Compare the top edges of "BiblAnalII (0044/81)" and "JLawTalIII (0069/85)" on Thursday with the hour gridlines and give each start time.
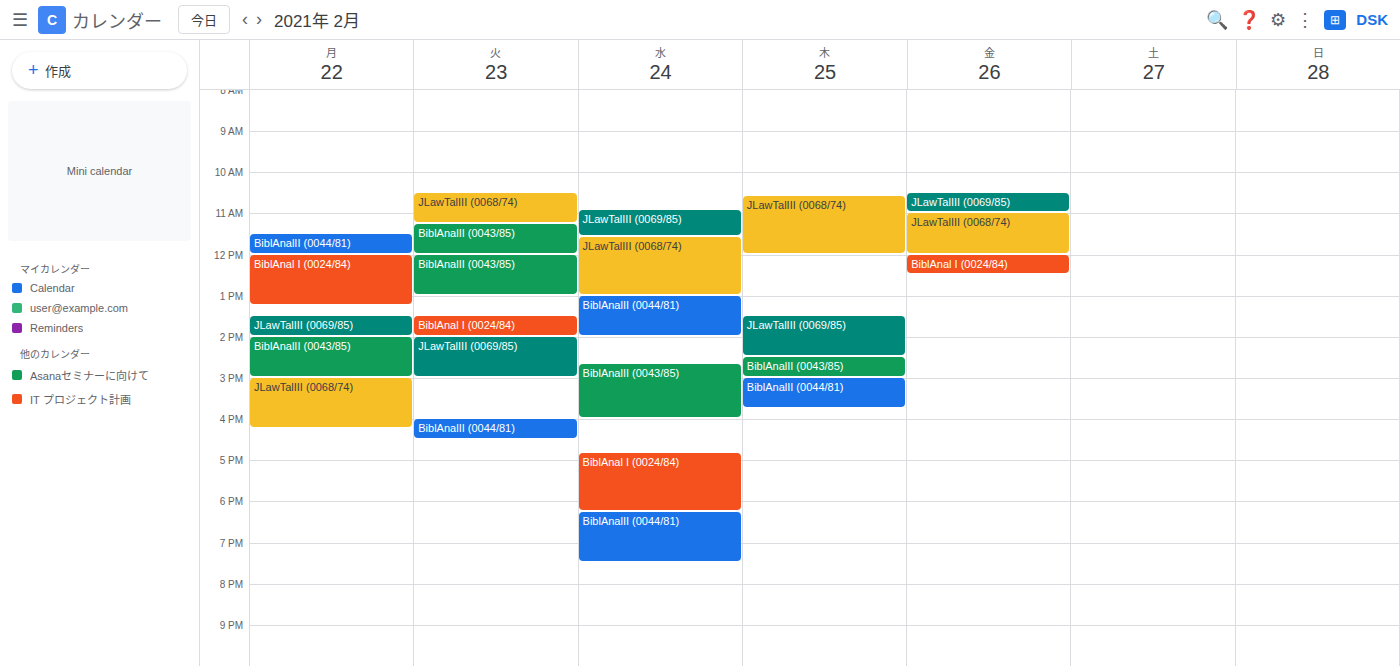
"BiblAnalII (0044/81)": 3:00 PM, exactly on the 3 PM line. "JLawTalIII (0069/85)": 1:30 PM, halfway between the 1 PM and 2 PM lines.